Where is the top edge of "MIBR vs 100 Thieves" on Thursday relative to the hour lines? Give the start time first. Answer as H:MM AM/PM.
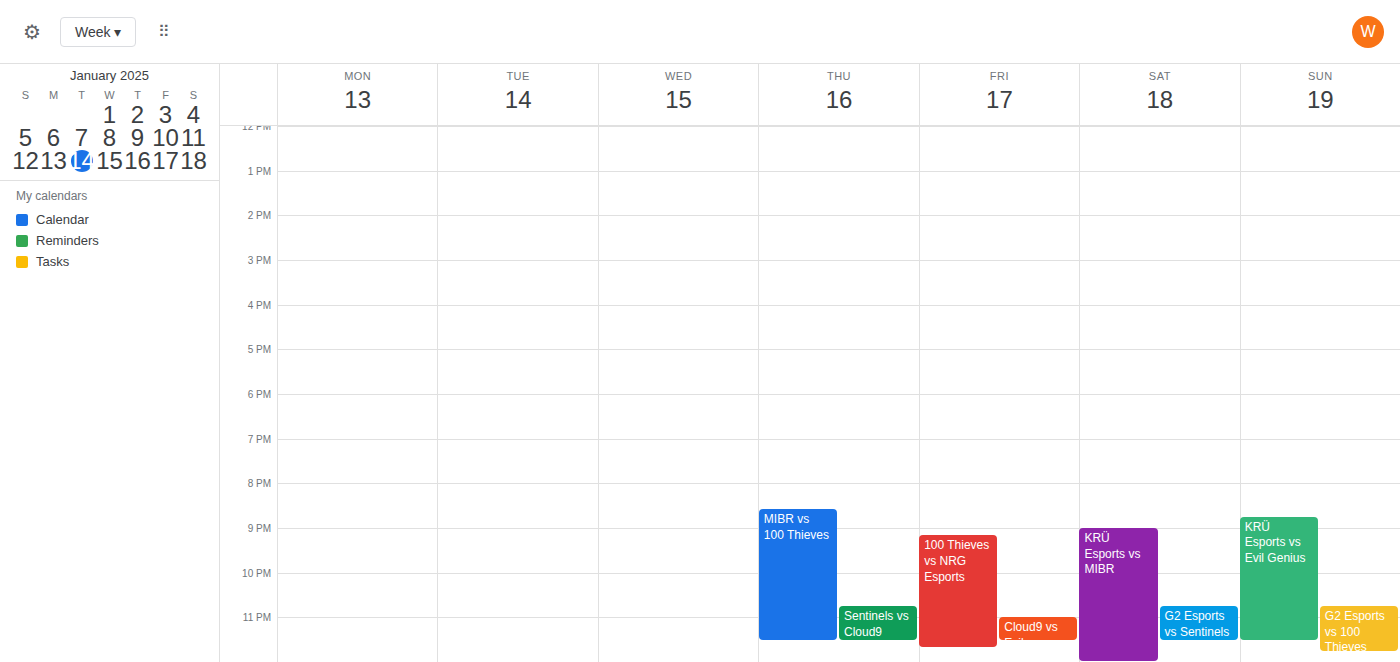
8:35 PM -- neither: 35 minutes below the 8 PM line and 25 minutes above the 9 PM line.